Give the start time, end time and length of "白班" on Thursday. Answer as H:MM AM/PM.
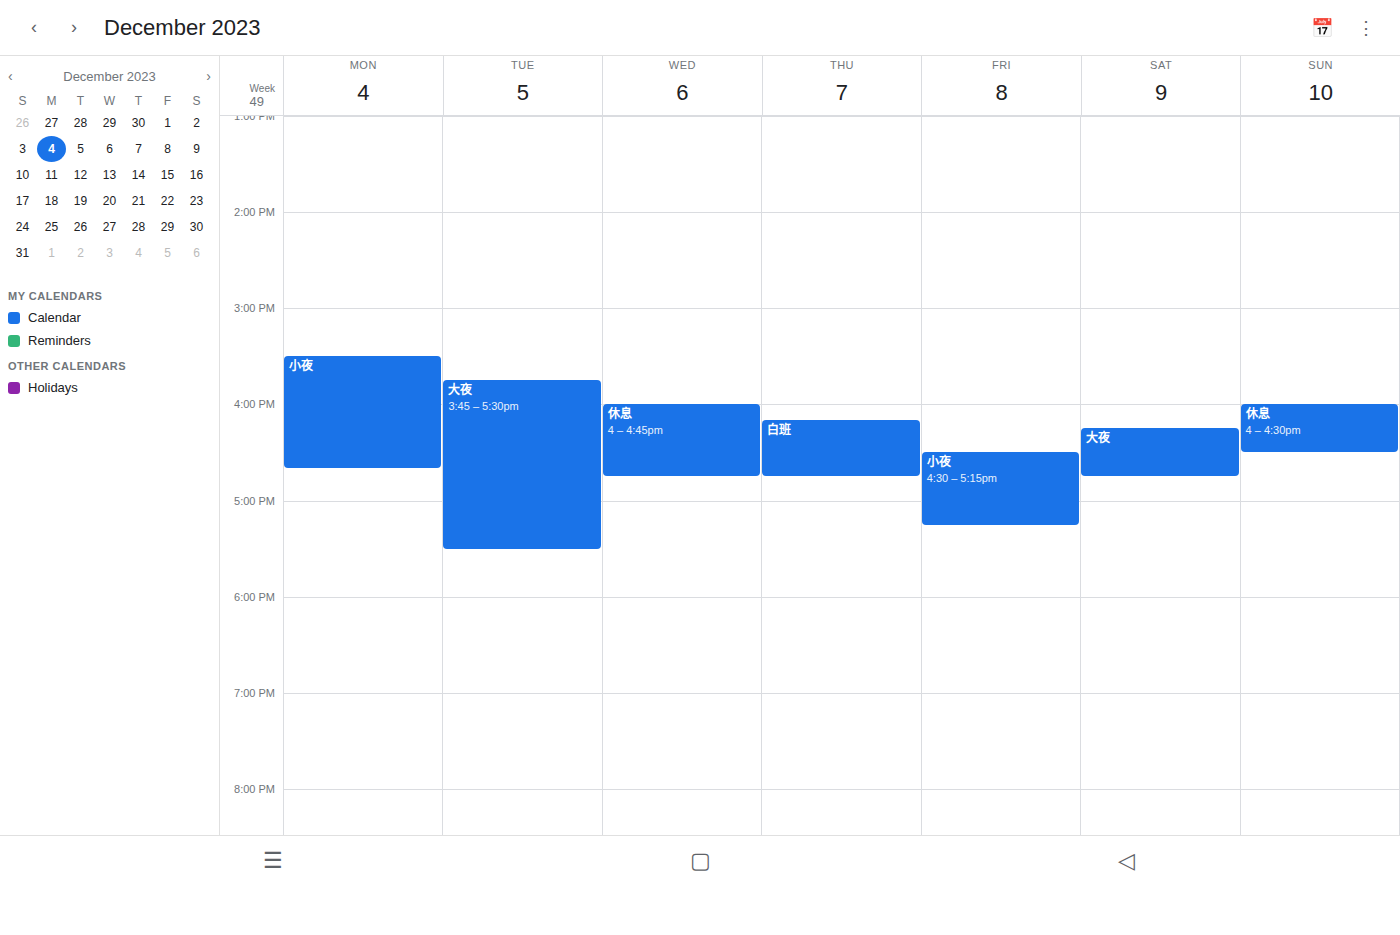
4:10 PM to 4:45 PM, 35 minutes